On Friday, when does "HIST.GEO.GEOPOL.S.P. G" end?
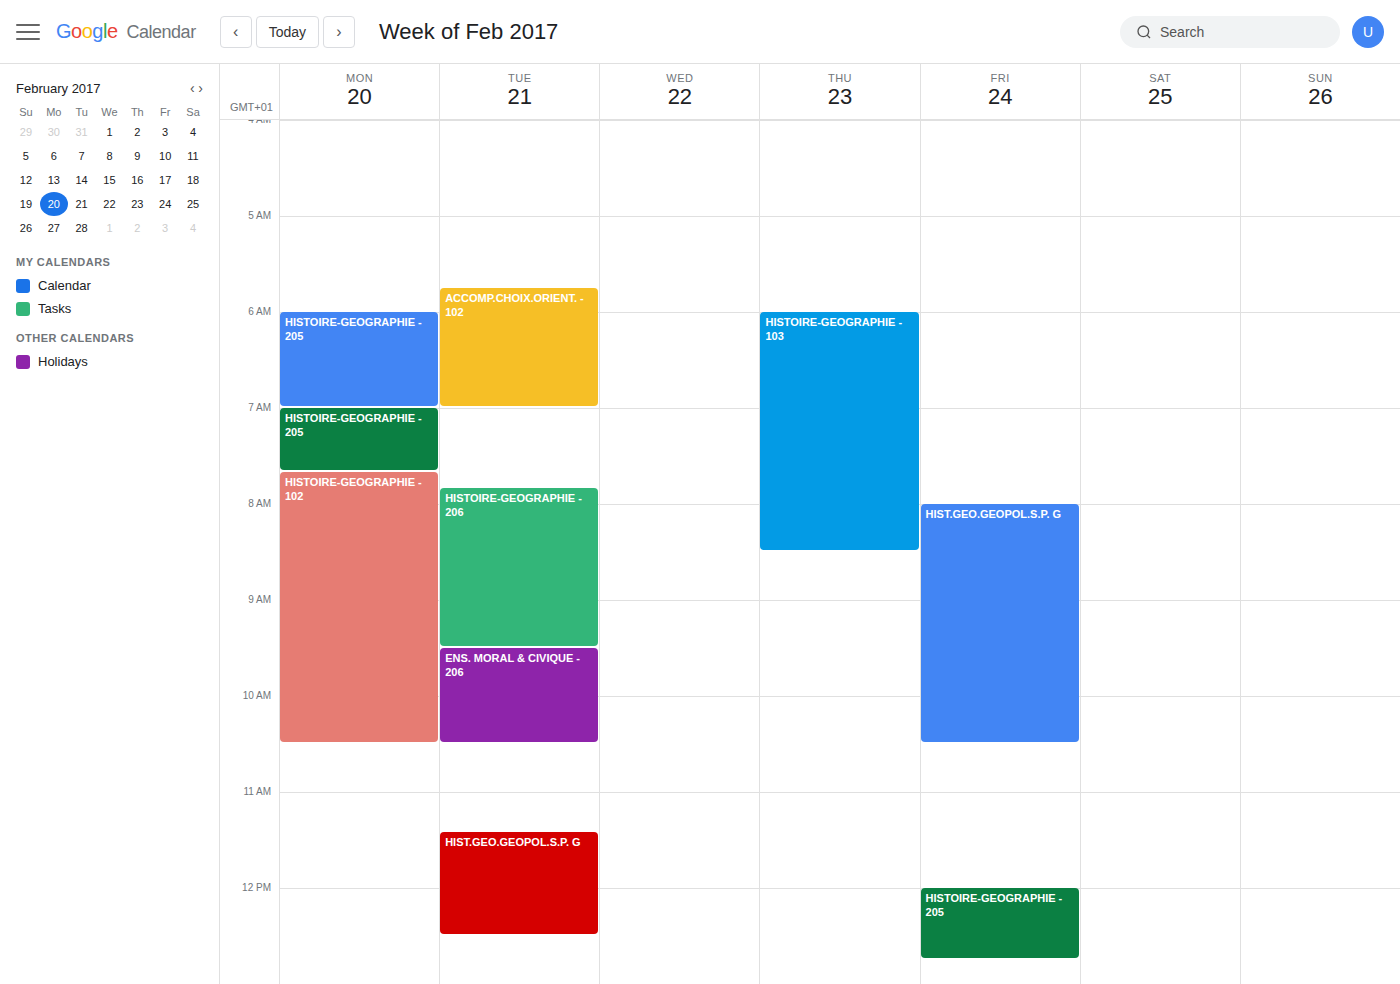
10:30 AM